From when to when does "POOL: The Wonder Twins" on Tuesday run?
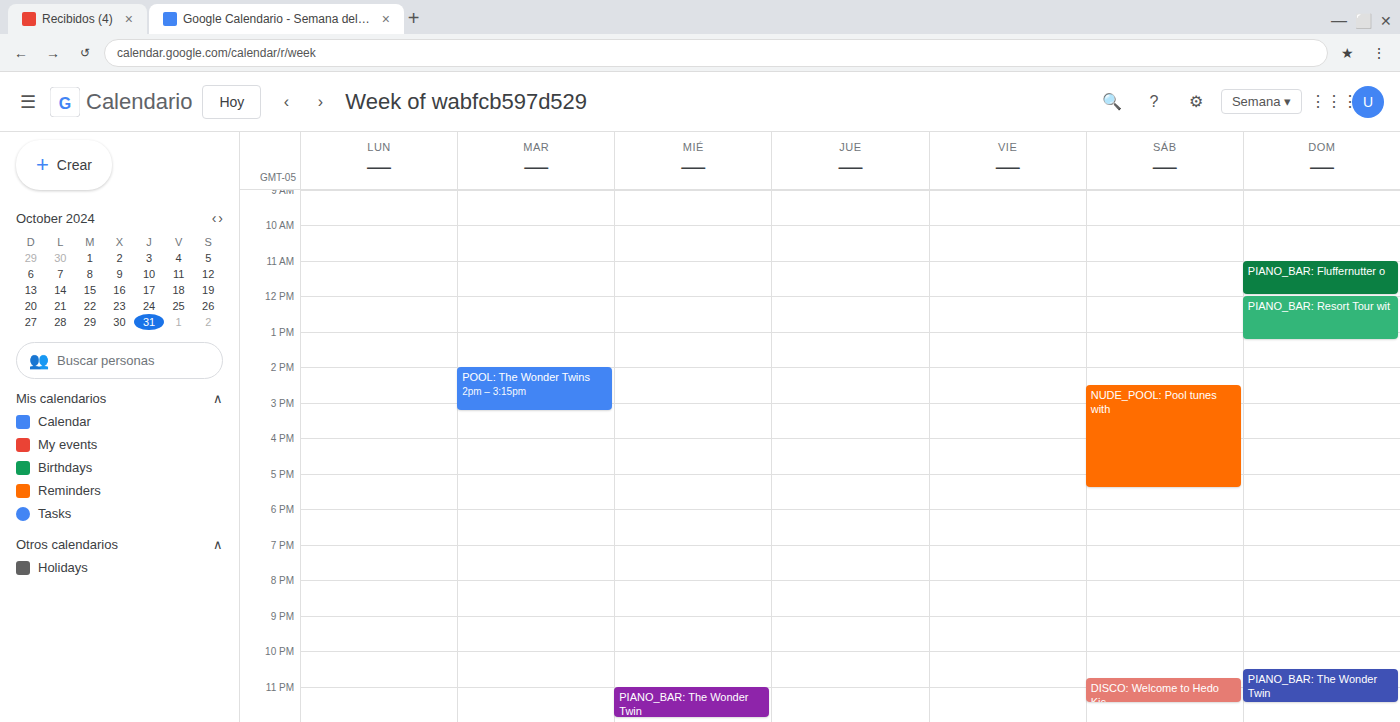
2:00 PM to 3:15 PM